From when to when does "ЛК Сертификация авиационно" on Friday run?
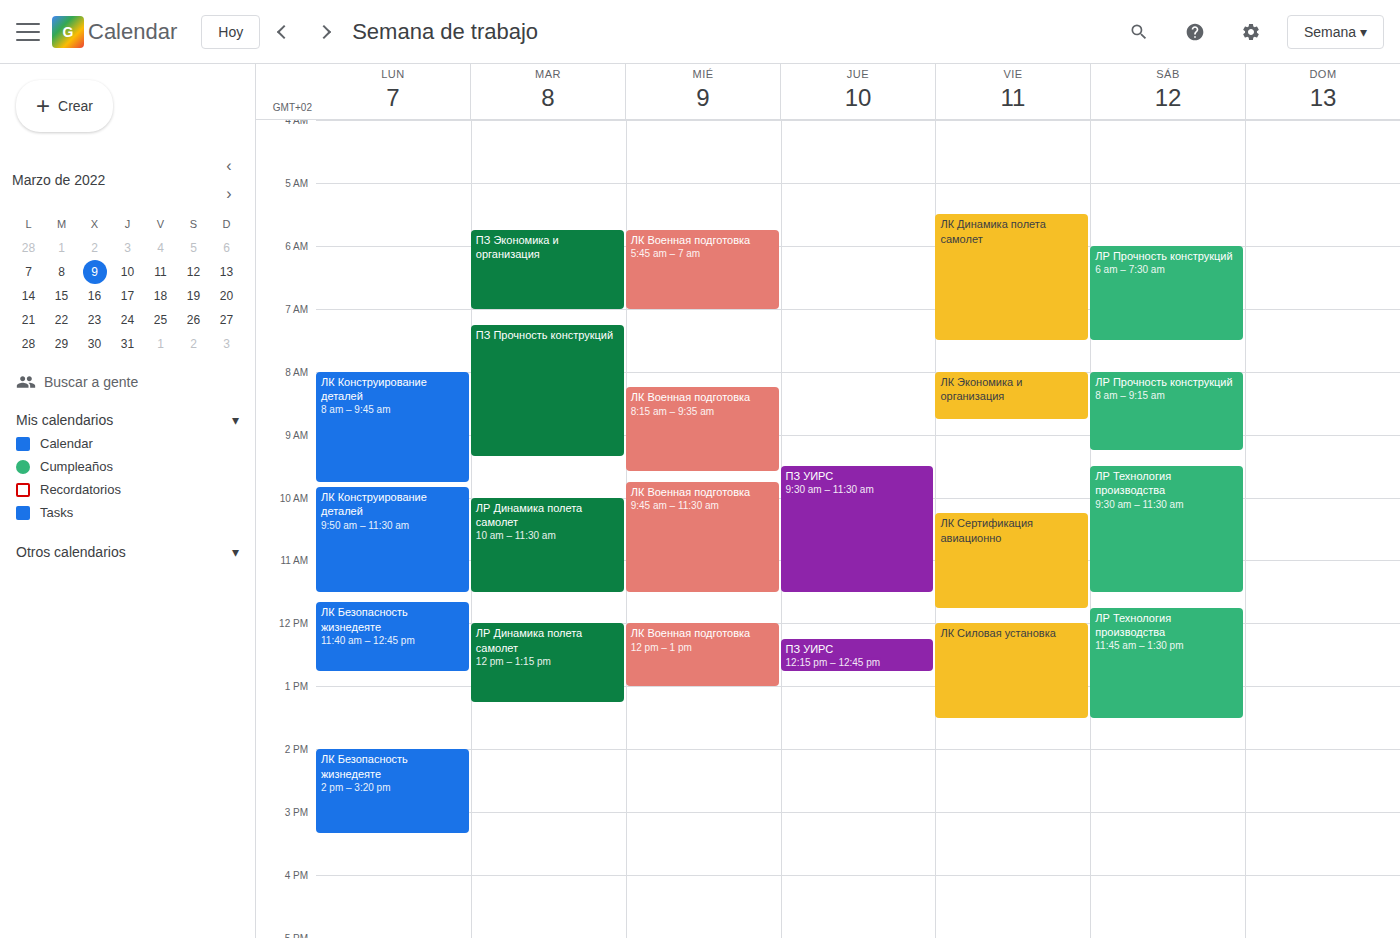
10:15 AM to 11:45 AM